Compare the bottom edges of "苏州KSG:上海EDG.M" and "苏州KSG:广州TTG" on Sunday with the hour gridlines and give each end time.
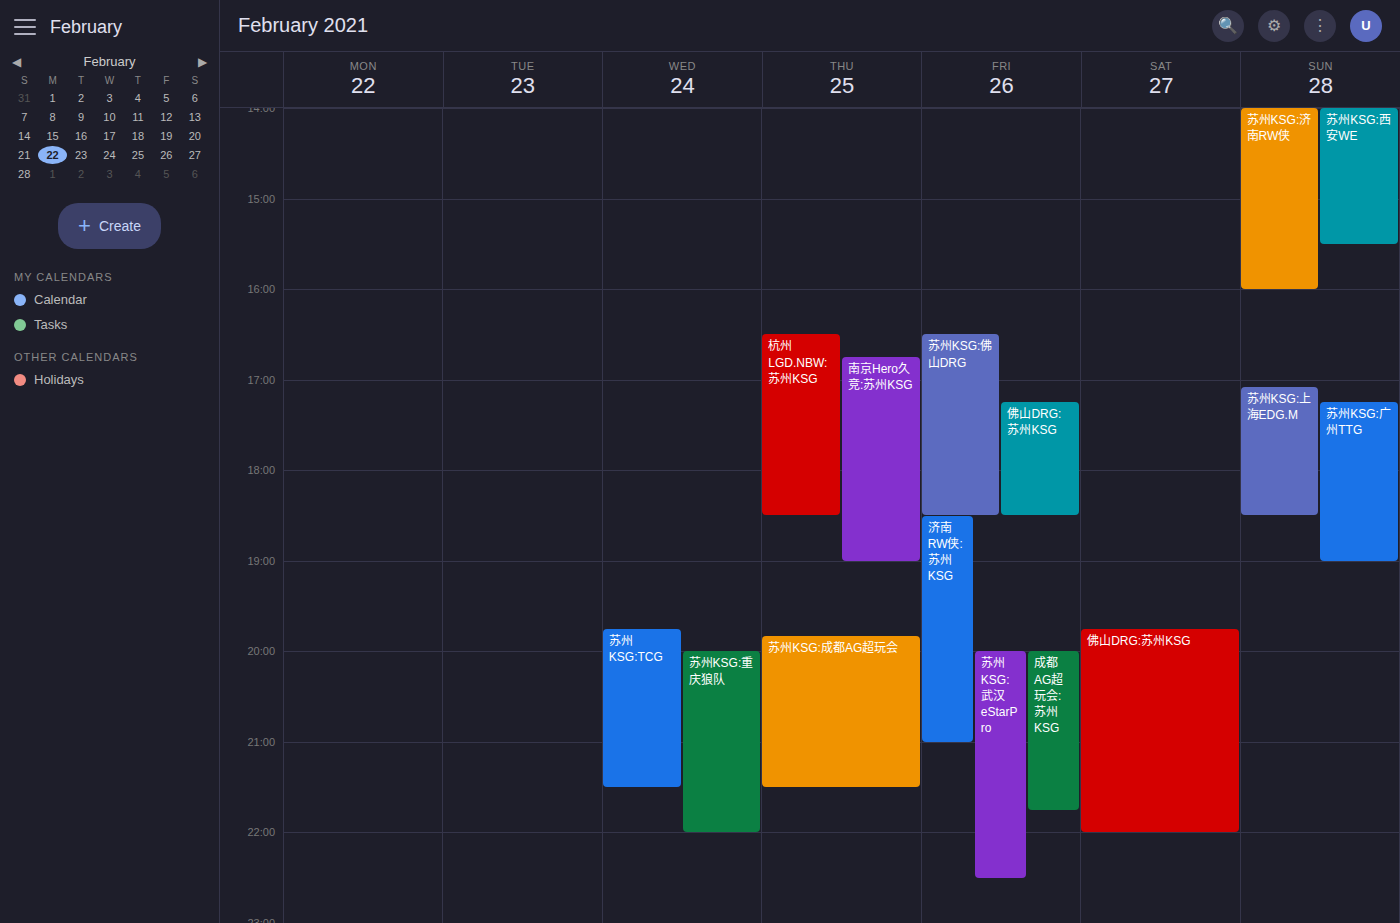
"苏州KSG:上海EDG.M": 6:30 PM, halfway between the 6 PM and 7 PM lines. "苏州KSG:广州TTG": 7:00 PM, exactly on the 7 PM line.